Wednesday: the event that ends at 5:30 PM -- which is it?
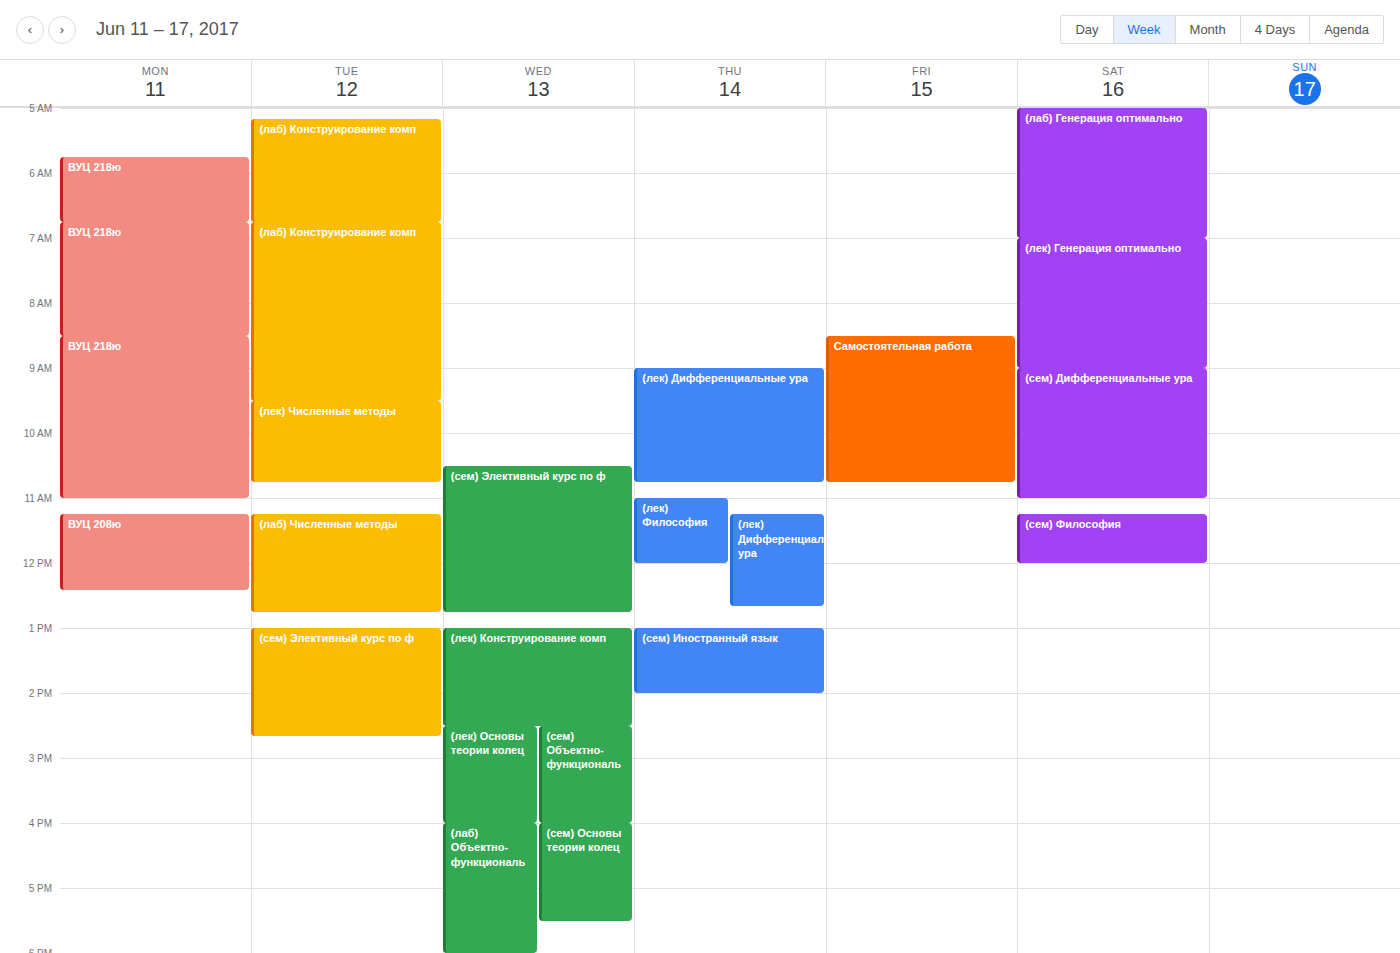
"(сем) Основы теории колец"